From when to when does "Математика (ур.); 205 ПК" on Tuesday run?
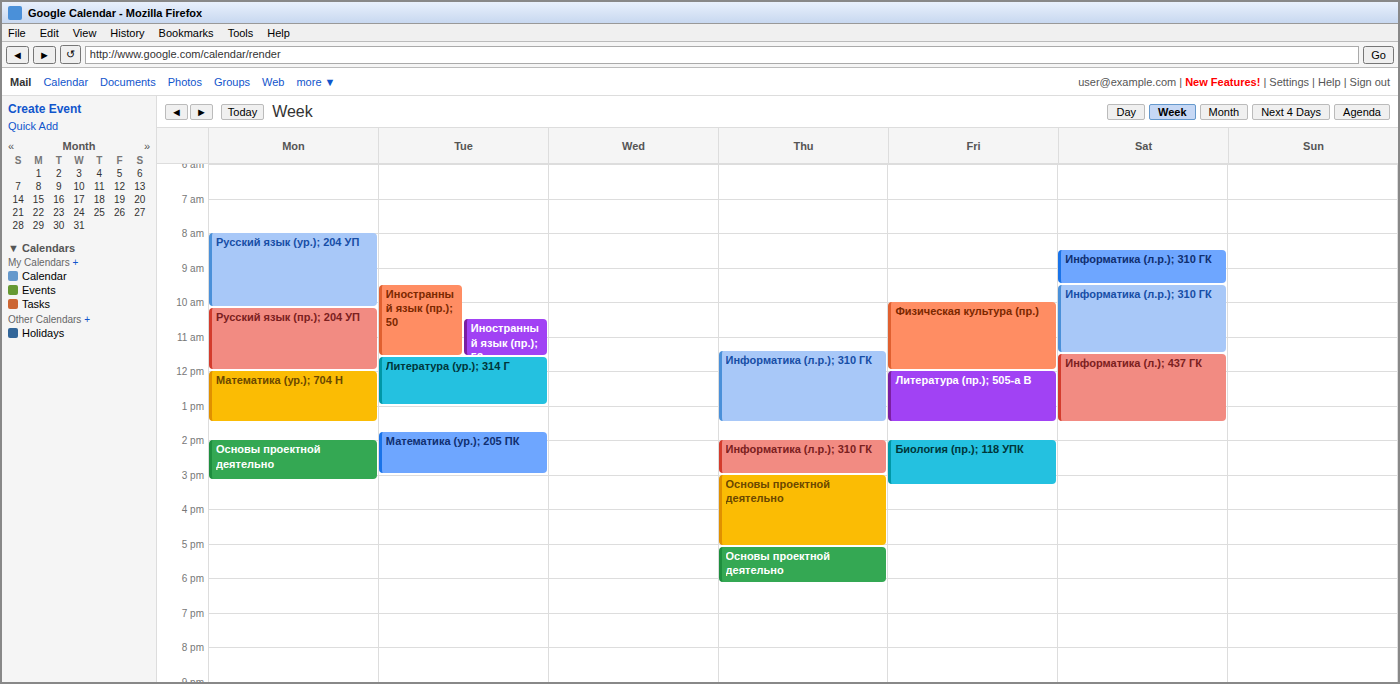
1:45 PM to 3:00 PM